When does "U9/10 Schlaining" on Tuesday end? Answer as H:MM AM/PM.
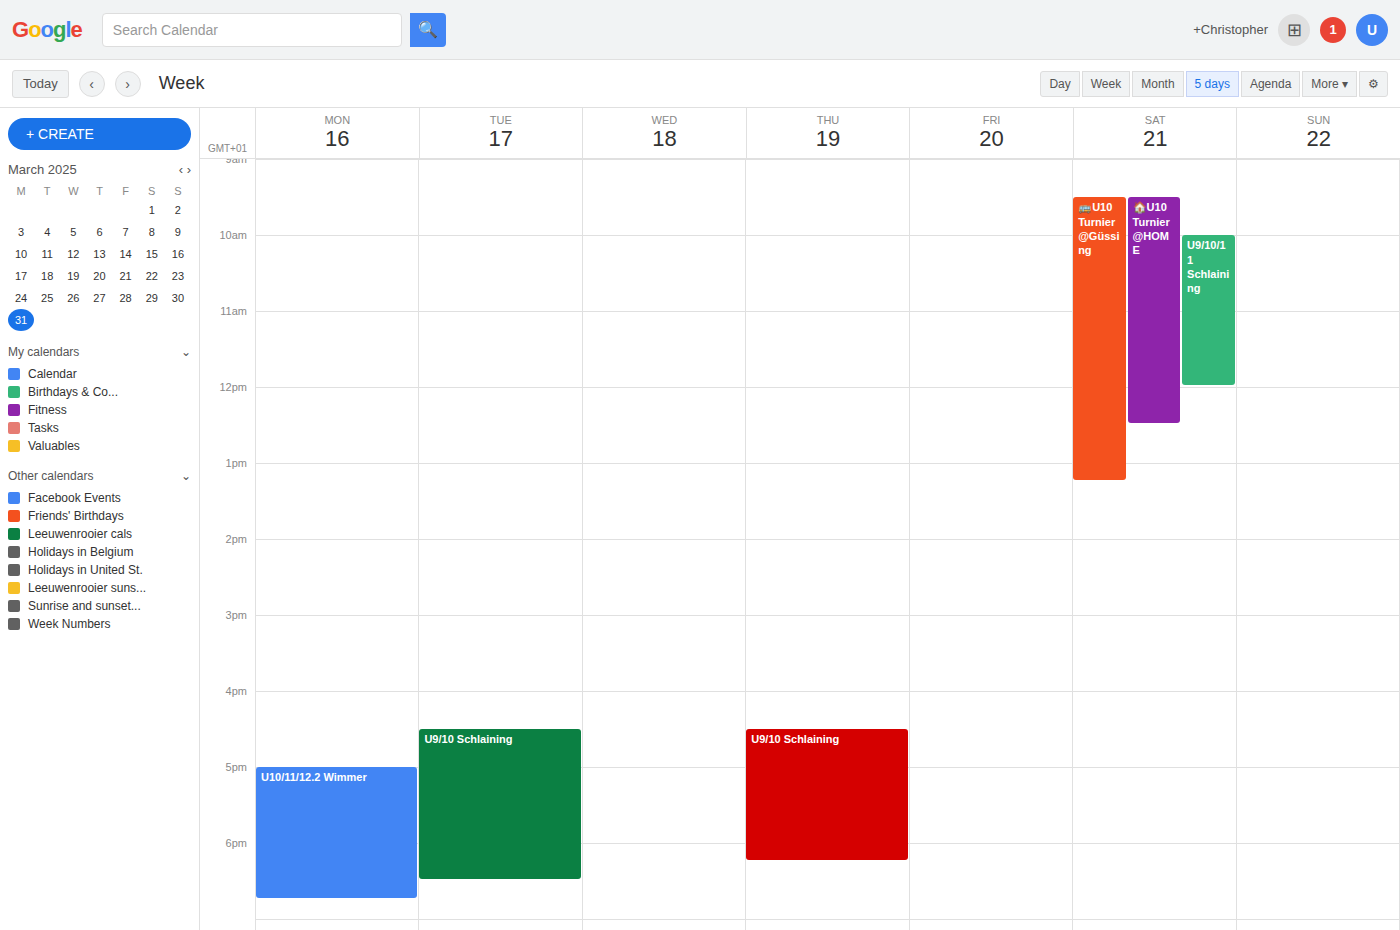
6:30 PM